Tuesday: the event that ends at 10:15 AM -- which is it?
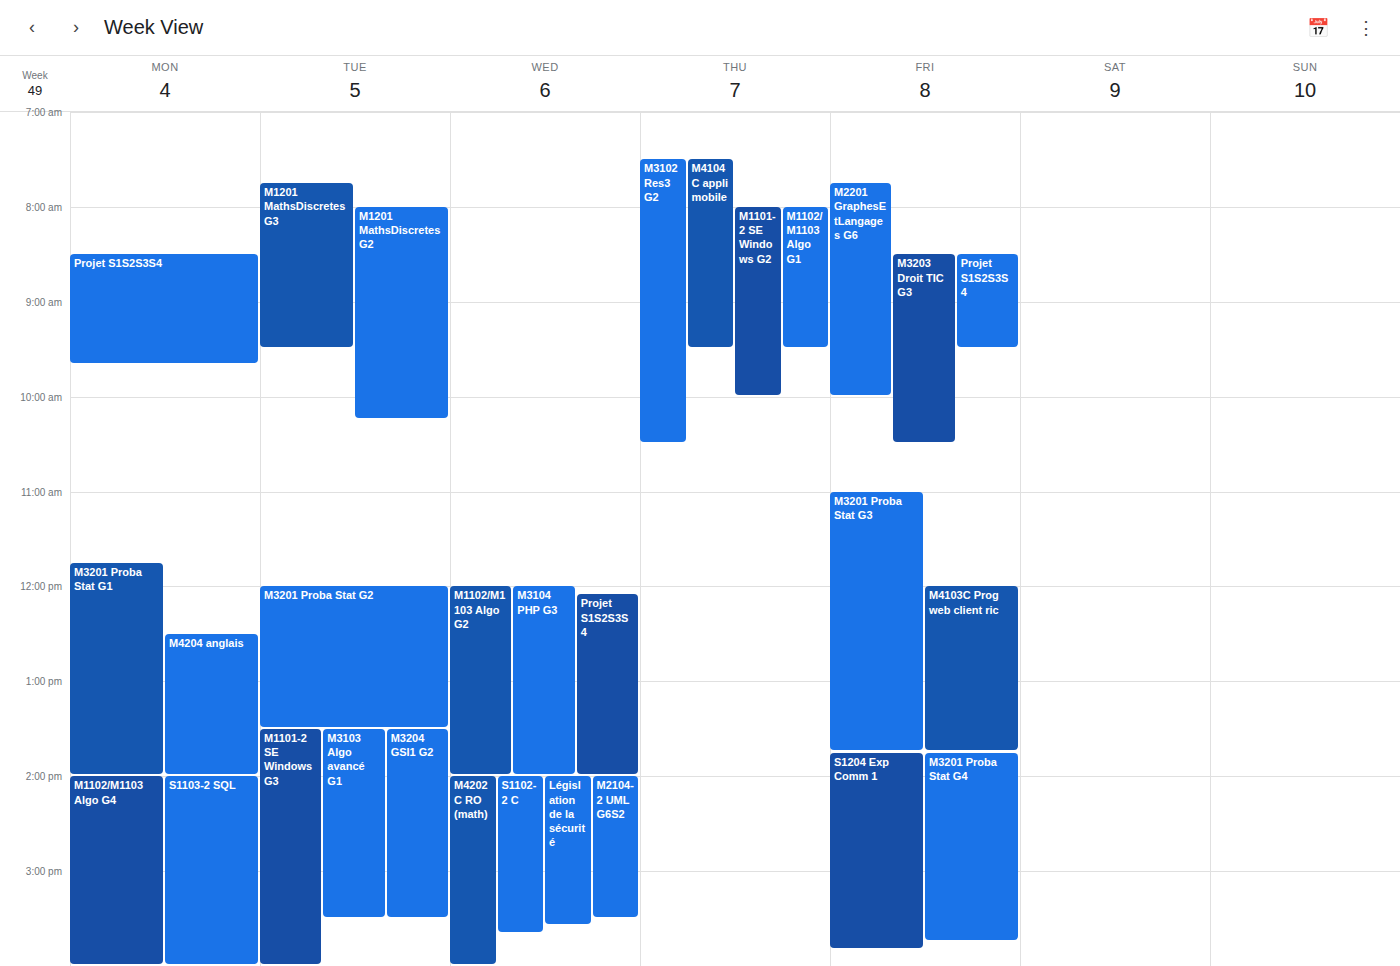
"M1201 MathsDiscretes G2"